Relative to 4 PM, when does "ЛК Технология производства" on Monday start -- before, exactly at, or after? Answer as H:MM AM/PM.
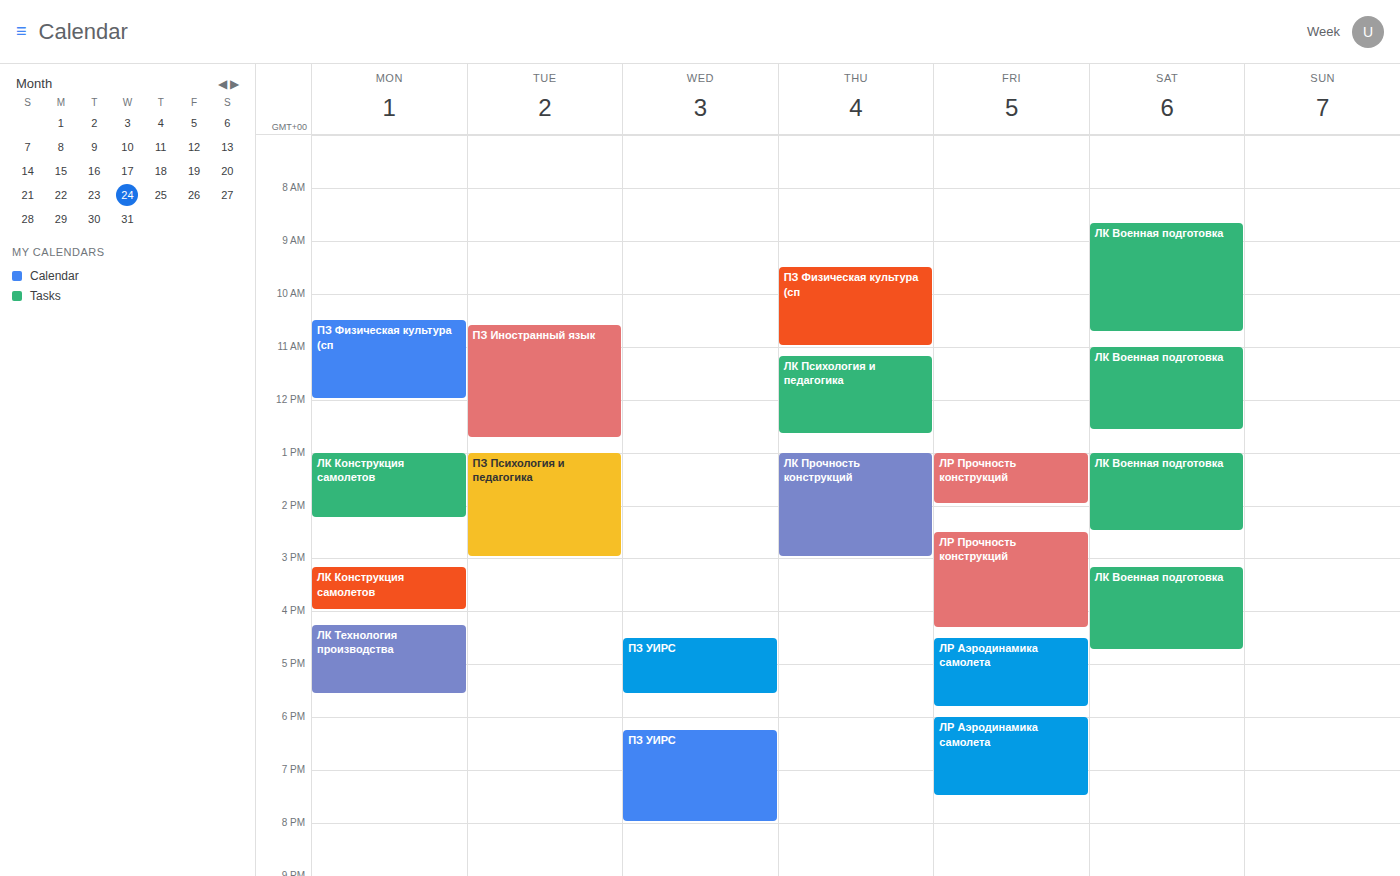
4:15 PM -- after 4 PM, 15 minutes below the 4 PM line.